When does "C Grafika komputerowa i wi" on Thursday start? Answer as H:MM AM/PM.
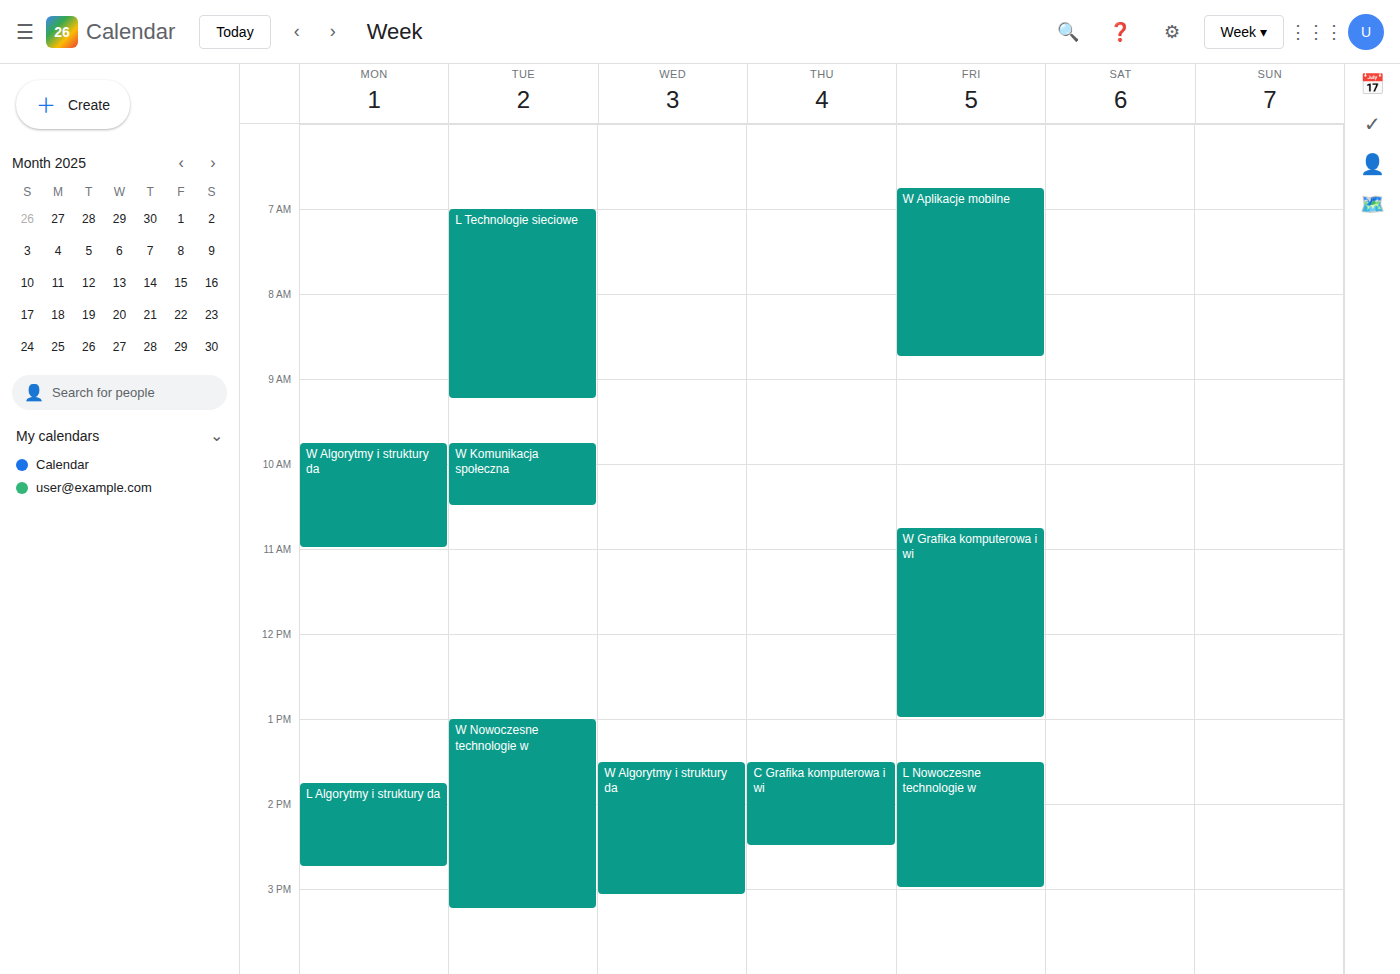
1:30 PM